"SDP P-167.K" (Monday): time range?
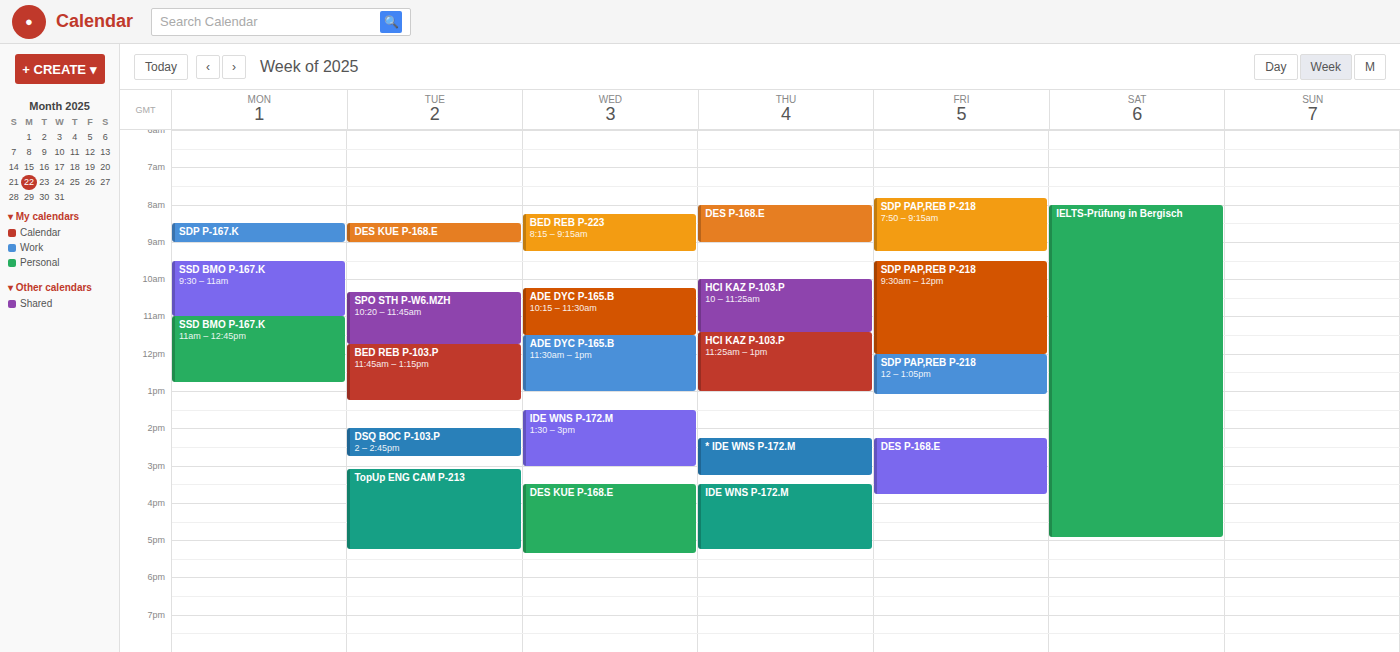
8:30 AM to 9:00 AM